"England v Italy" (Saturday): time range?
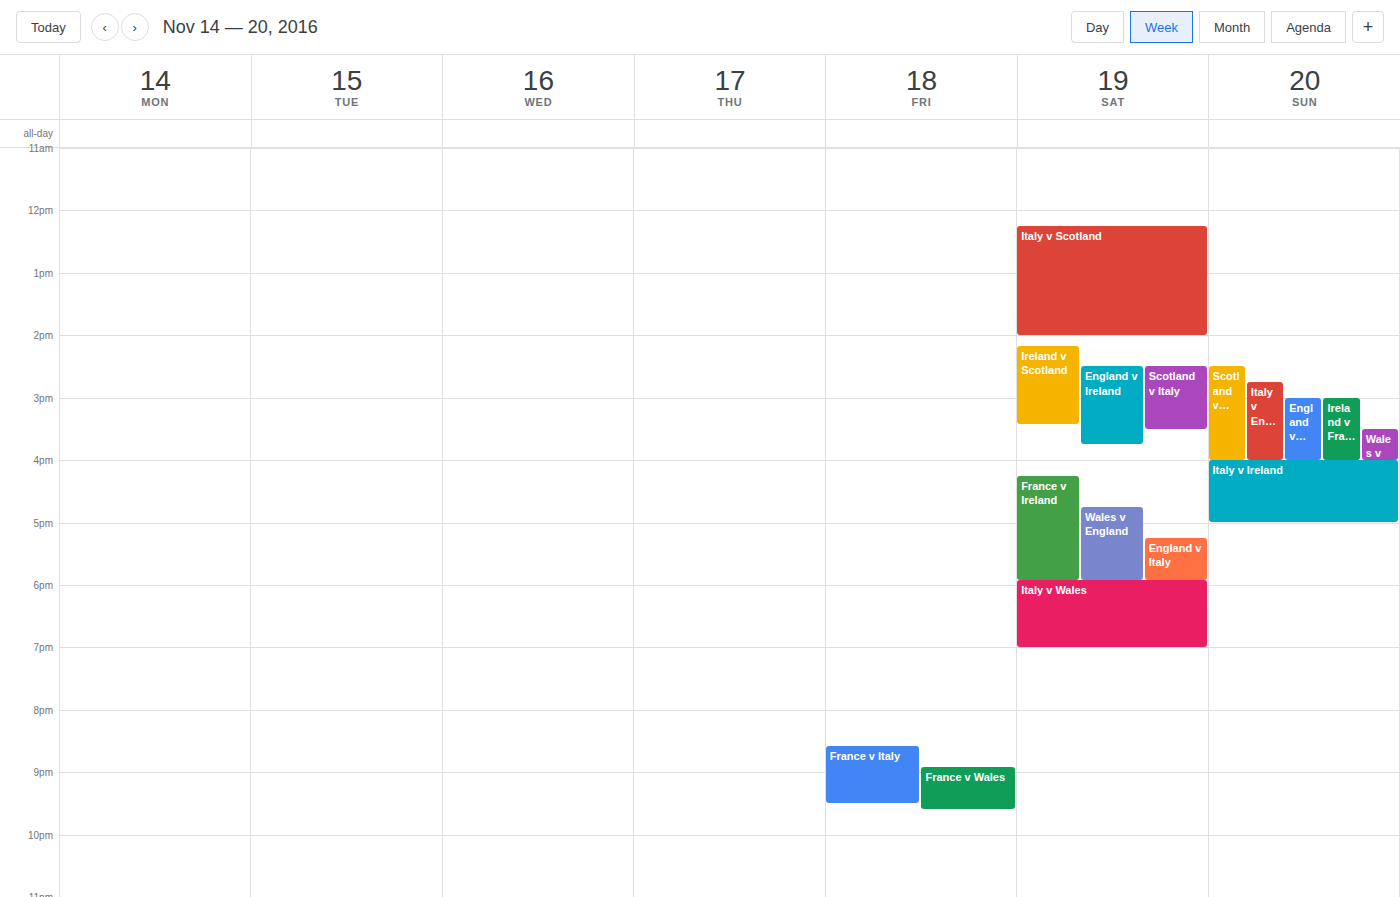
5:15 PM to 5:55 PM